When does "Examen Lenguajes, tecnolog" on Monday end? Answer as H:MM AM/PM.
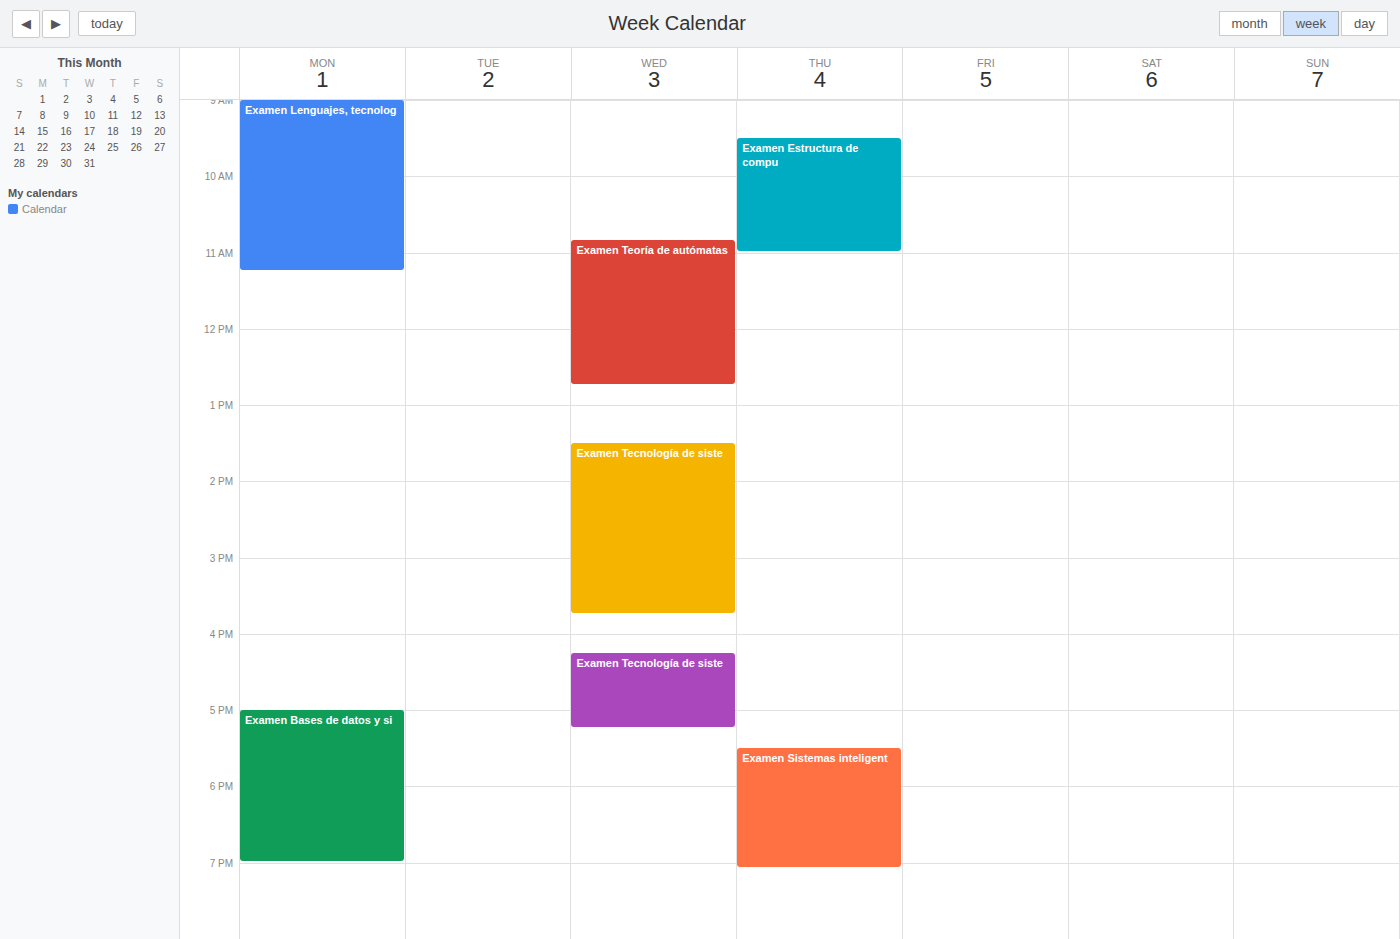
11:15 AM